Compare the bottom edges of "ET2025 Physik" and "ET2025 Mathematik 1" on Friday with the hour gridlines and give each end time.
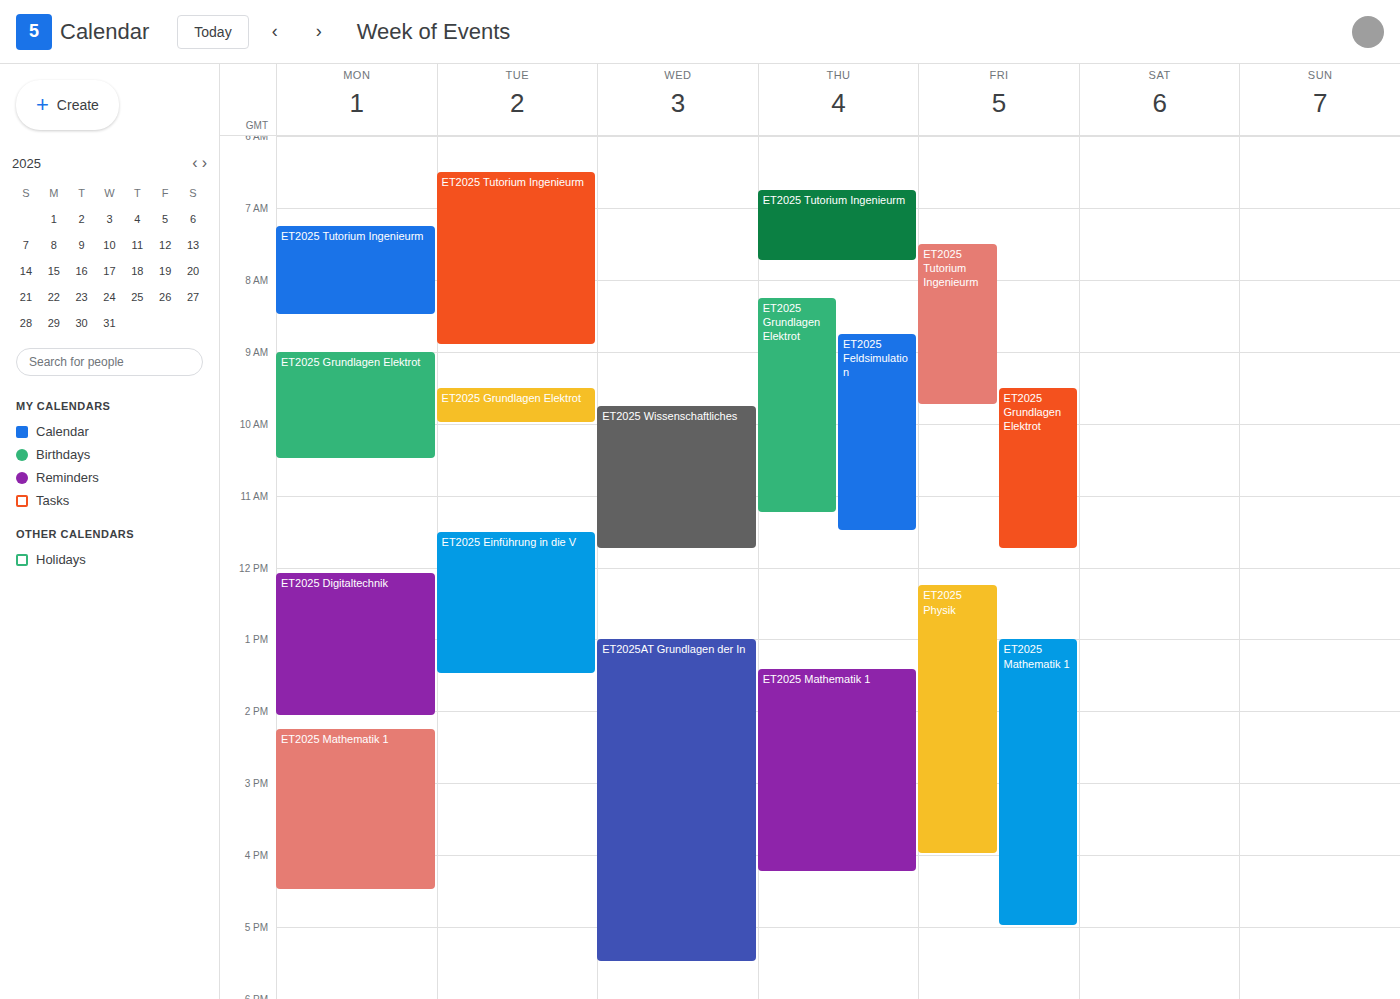
"ET2025 Physik": 4:00 PM, exactly on the 4 PM line. "ET2025 Mathematik 1": 5:00 PM, exactly on the 5 PM line.